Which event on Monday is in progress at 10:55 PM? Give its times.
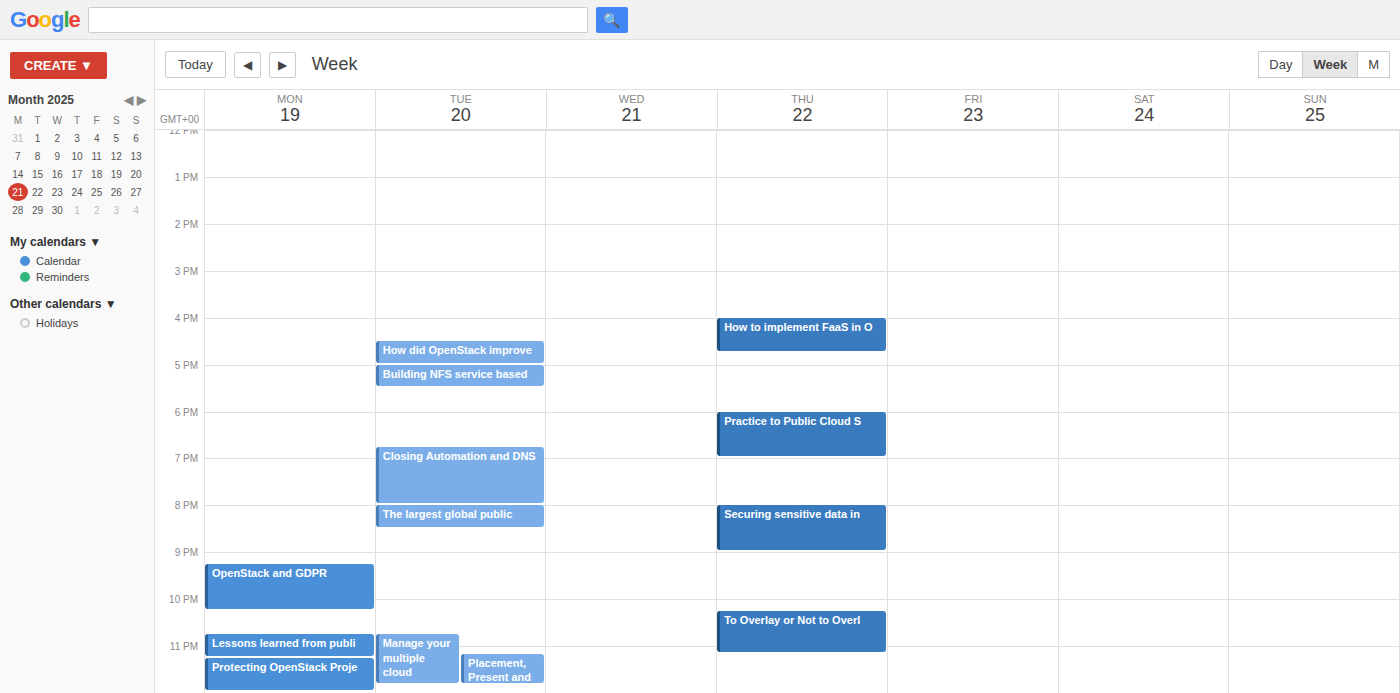
"Lessons learned from publi", 10:45 PM to 11:15 PM